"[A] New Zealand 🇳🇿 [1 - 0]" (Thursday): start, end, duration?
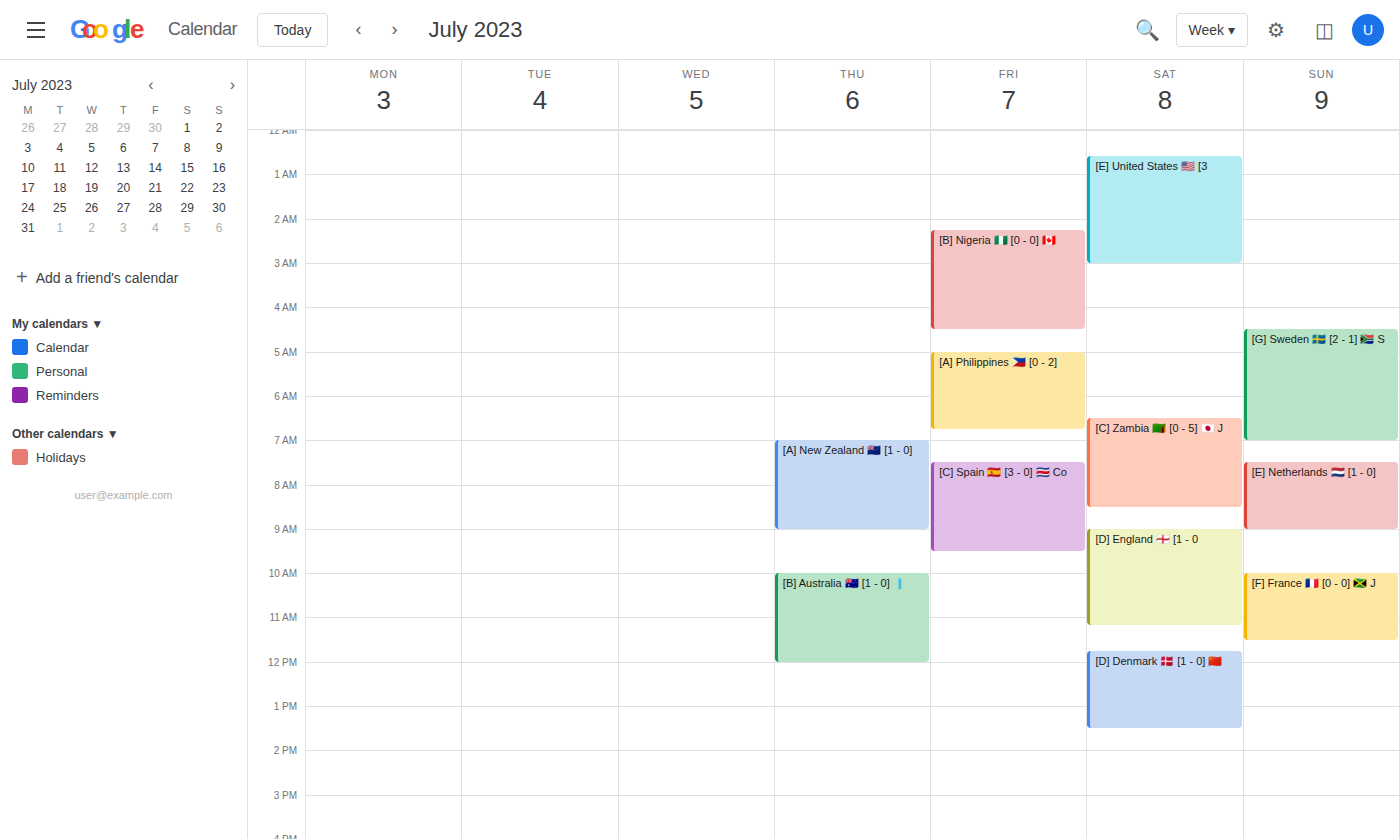
07:00 to 09:00, 2 hours